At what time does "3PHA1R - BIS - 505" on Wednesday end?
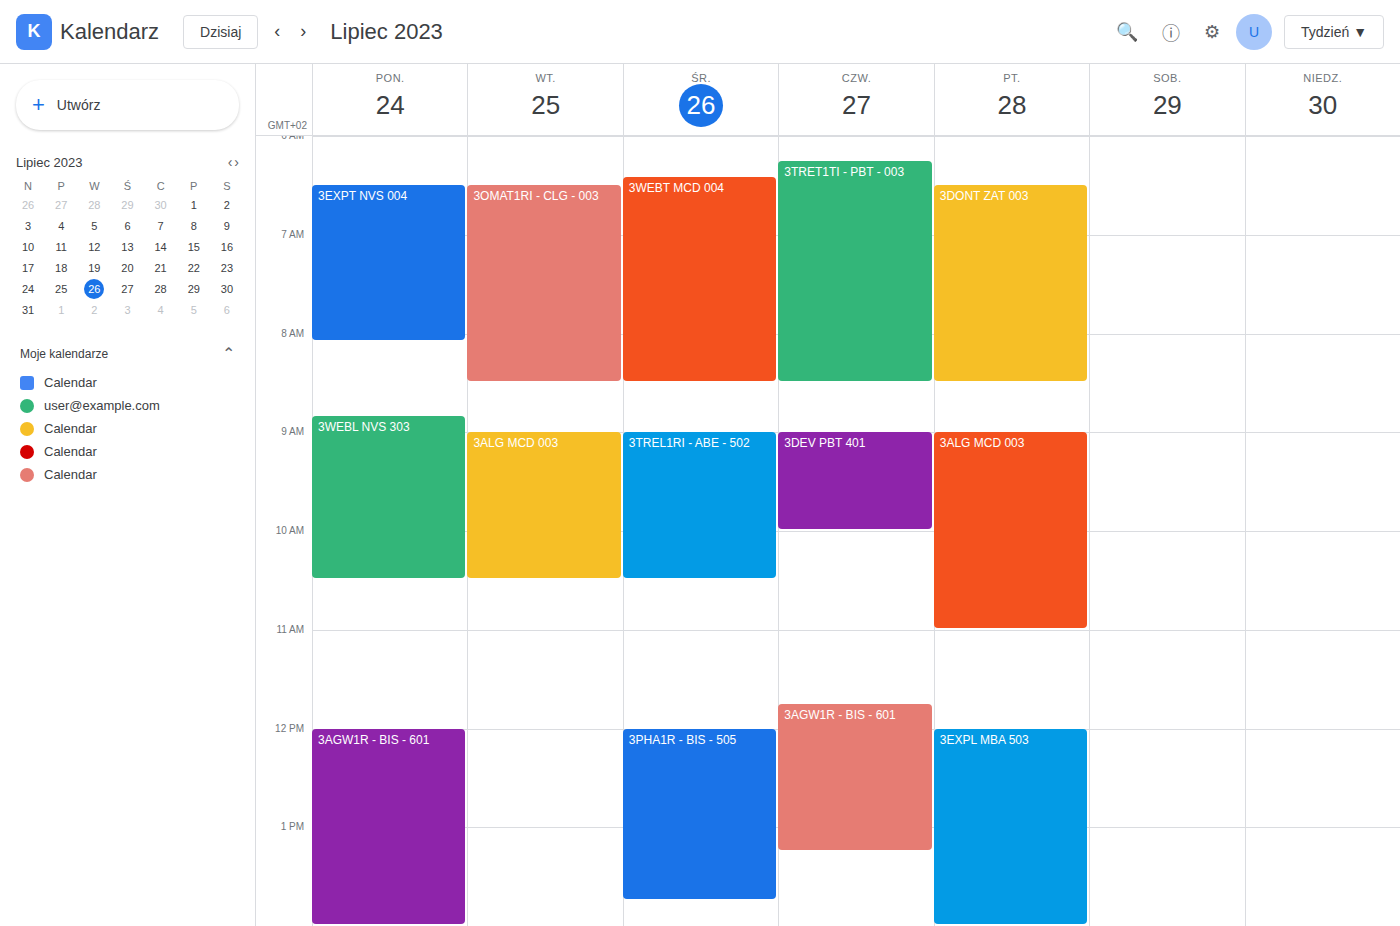
1:45 PM